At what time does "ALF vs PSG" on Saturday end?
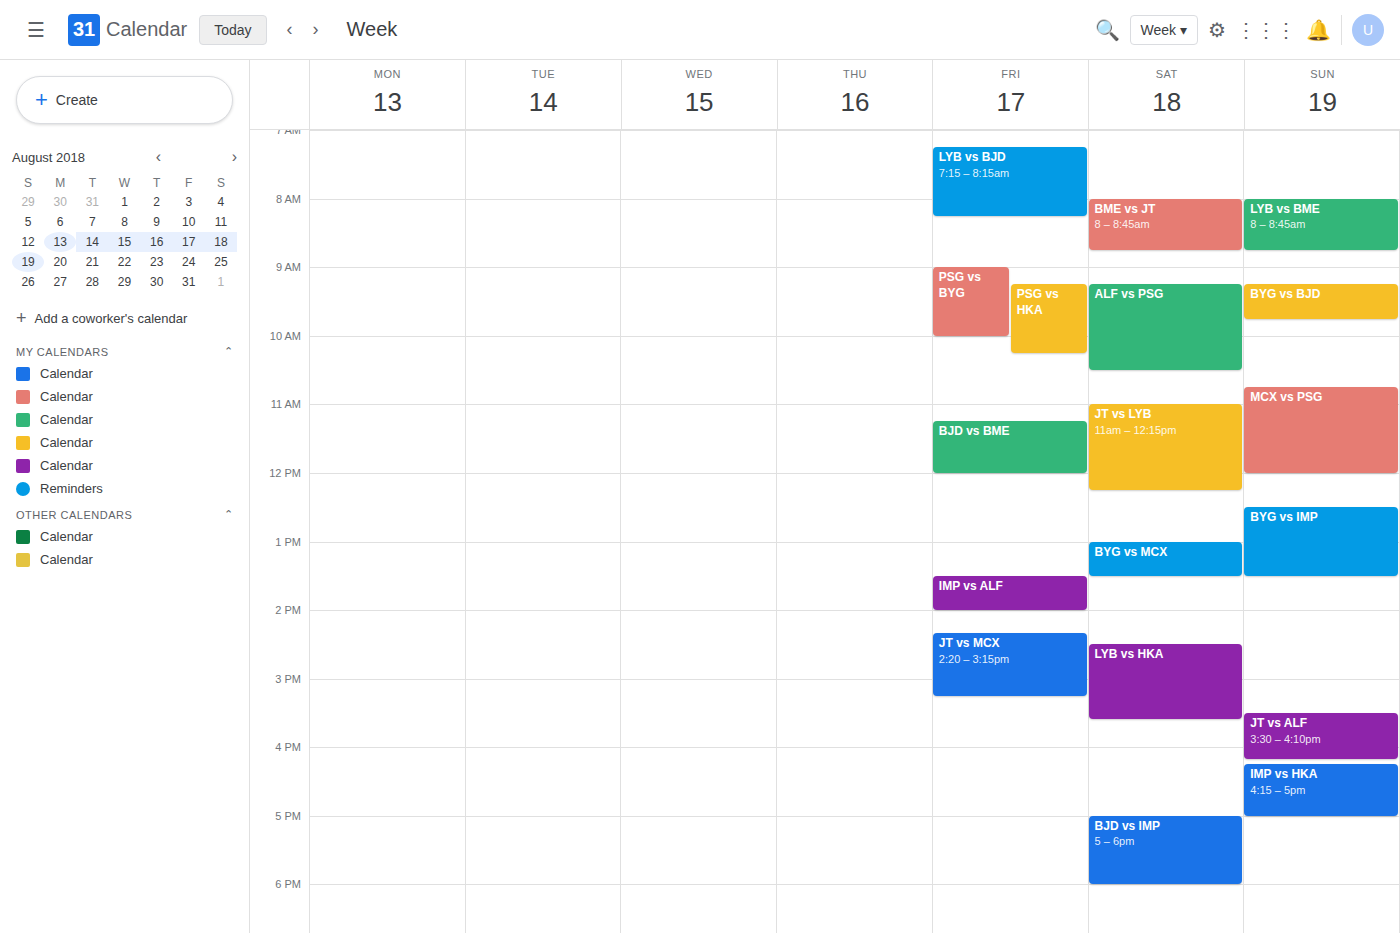
10:30 AM